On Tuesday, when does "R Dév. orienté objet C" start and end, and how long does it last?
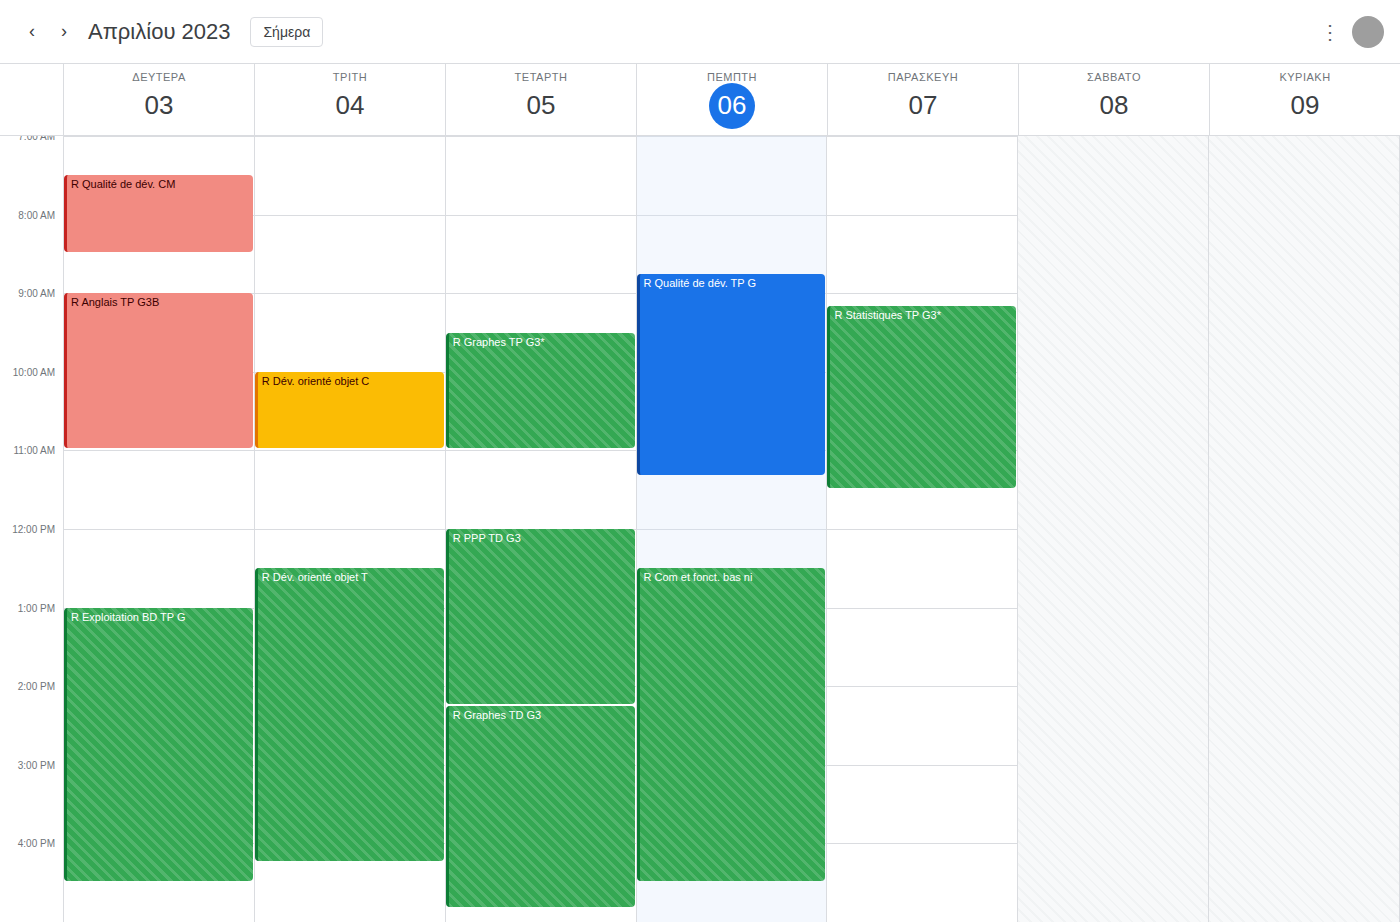
10:00 to 11:00, 1 hour